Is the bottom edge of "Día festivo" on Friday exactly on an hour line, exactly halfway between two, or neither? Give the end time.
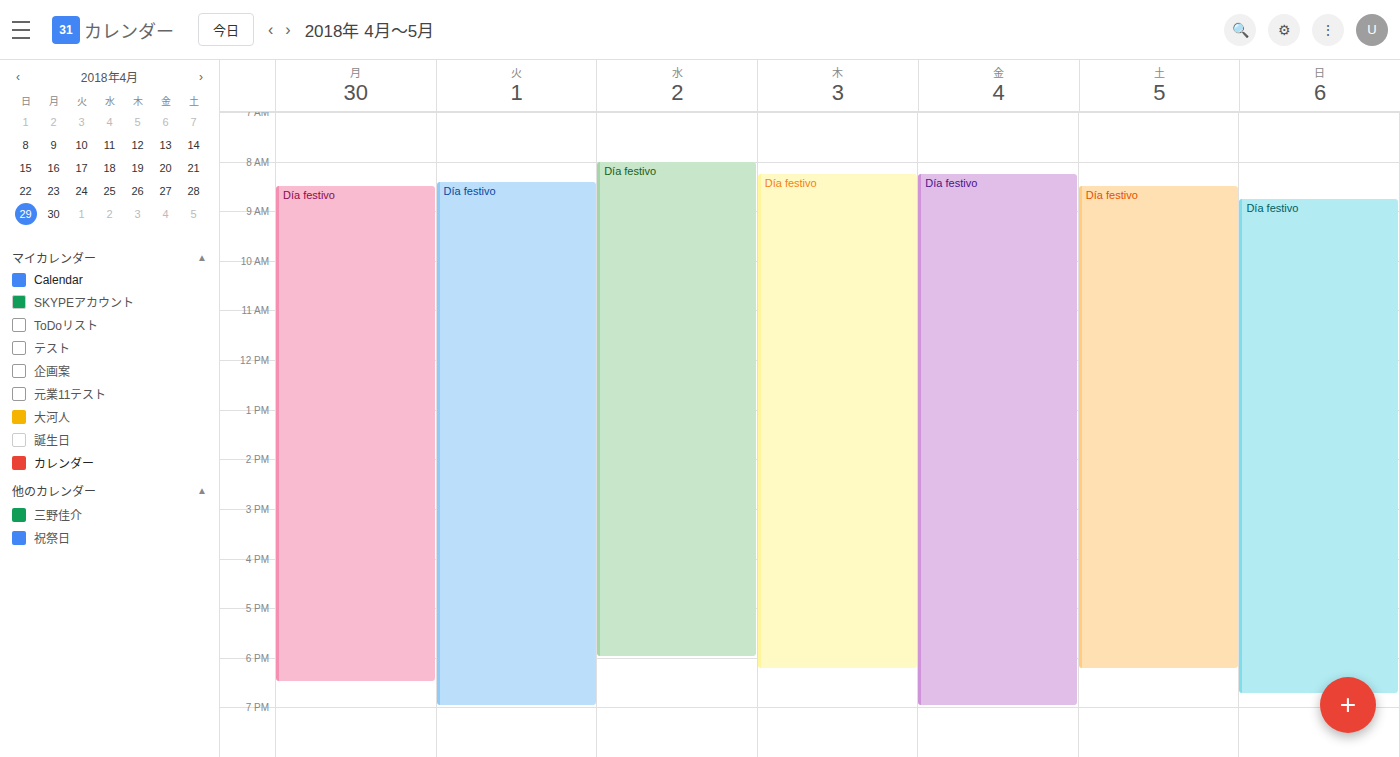
7:00 PM -- exactly on the 7 PM line.